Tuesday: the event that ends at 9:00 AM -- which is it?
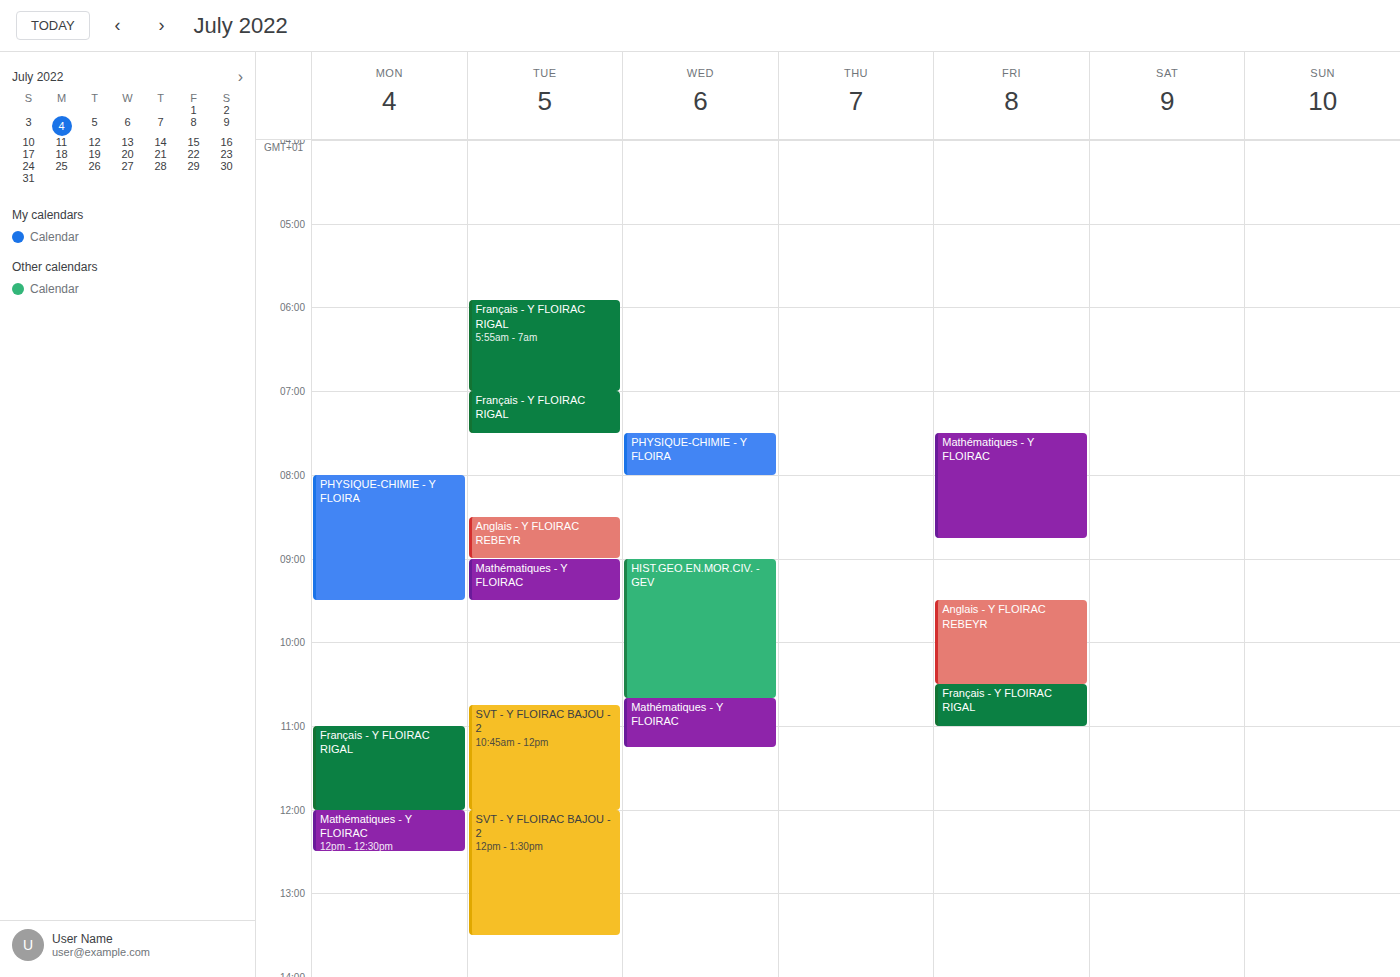
"Anglais - Y FLOIRAC REBEYR"